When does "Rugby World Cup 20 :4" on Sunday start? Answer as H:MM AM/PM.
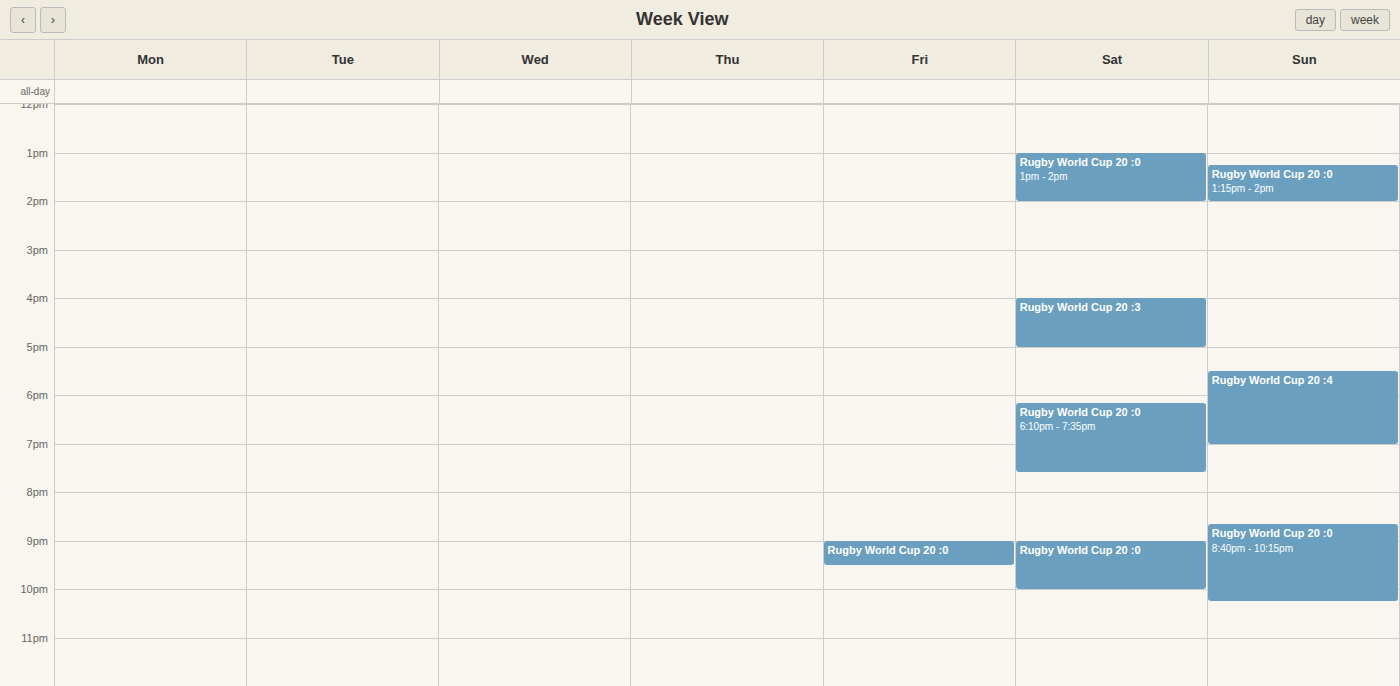
5:30 PM